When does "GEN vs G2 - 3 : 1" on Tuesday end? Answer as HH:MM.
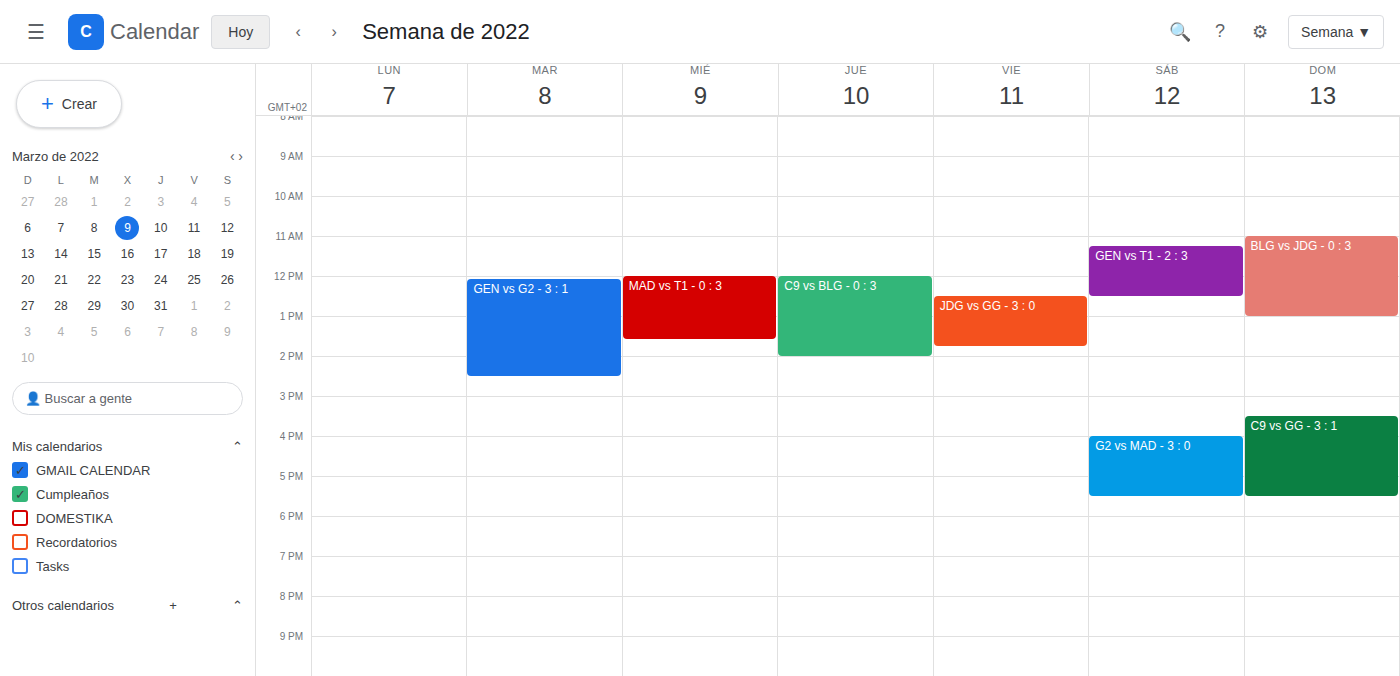
14:30